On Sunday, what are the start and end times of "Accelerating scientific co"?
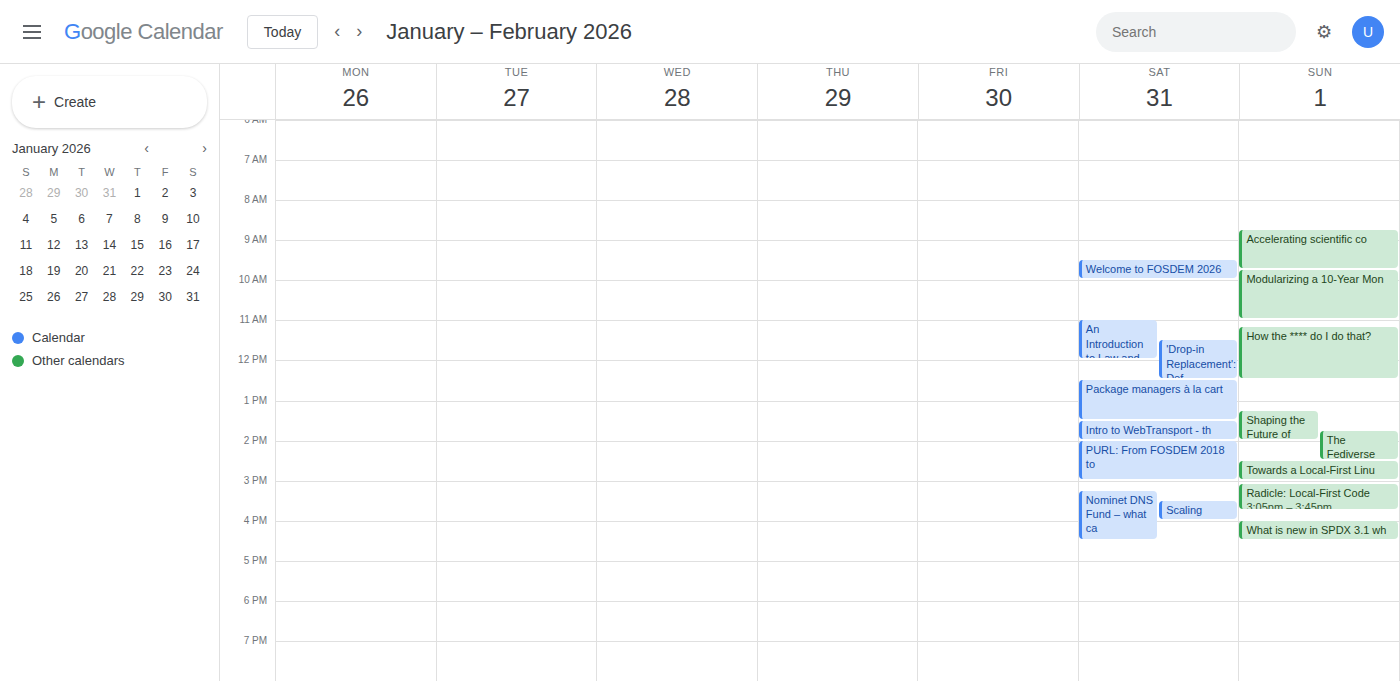
8:45 AM to 9:45 AM